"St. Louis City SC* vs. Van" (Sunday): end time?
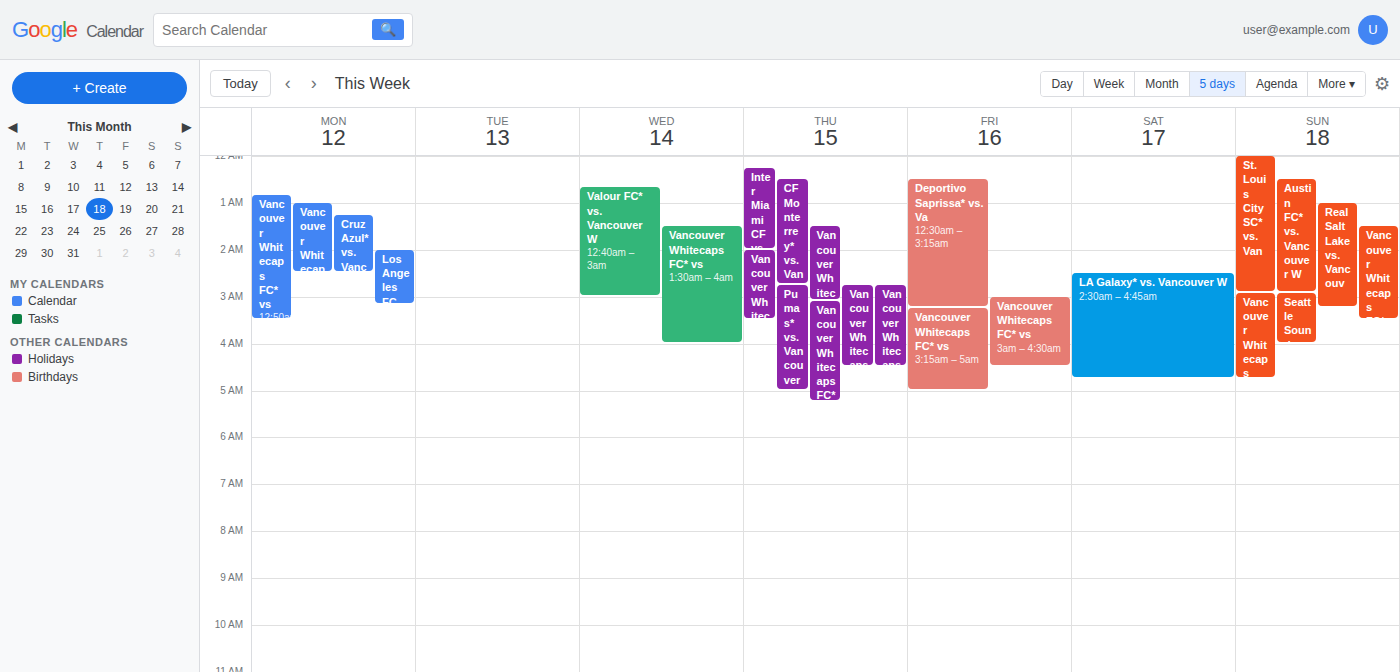
2:55 AM